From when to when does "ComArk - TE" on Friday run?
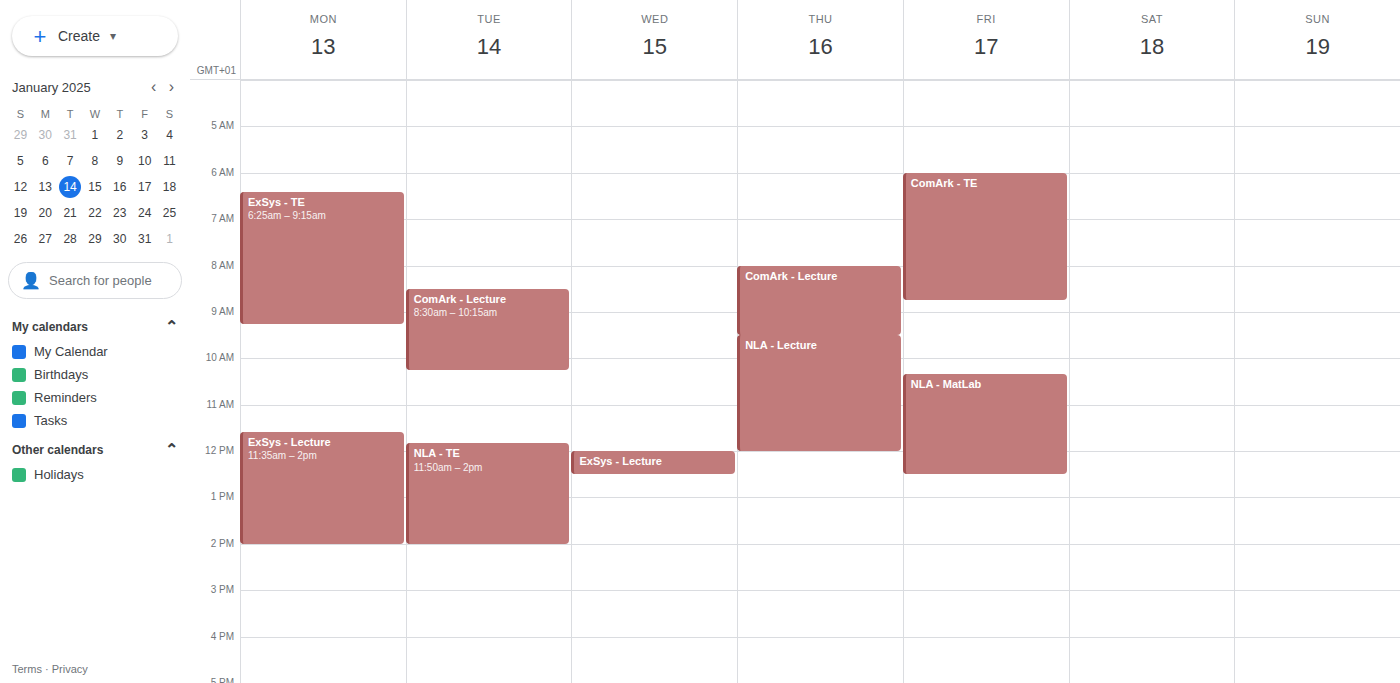
6:00 AM to 8:45 AM